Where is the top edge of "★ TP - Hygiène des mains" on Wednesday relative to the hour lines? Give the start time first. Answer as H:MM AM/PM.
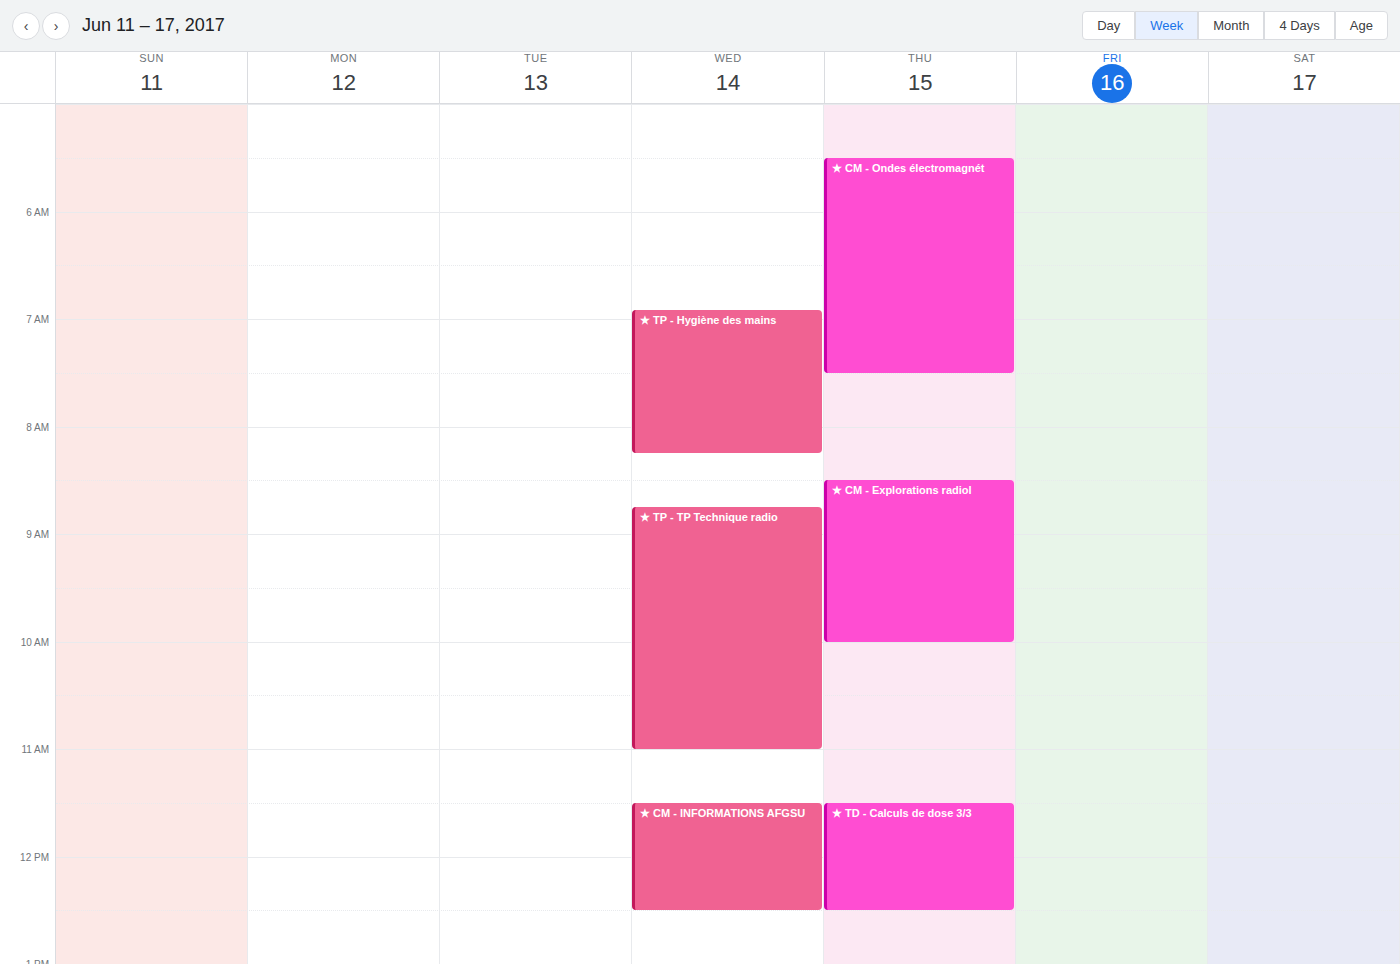
6:55 AM -- neither: 55 minutes below the 6 AM line and 5 minutes above the 7 AM line.